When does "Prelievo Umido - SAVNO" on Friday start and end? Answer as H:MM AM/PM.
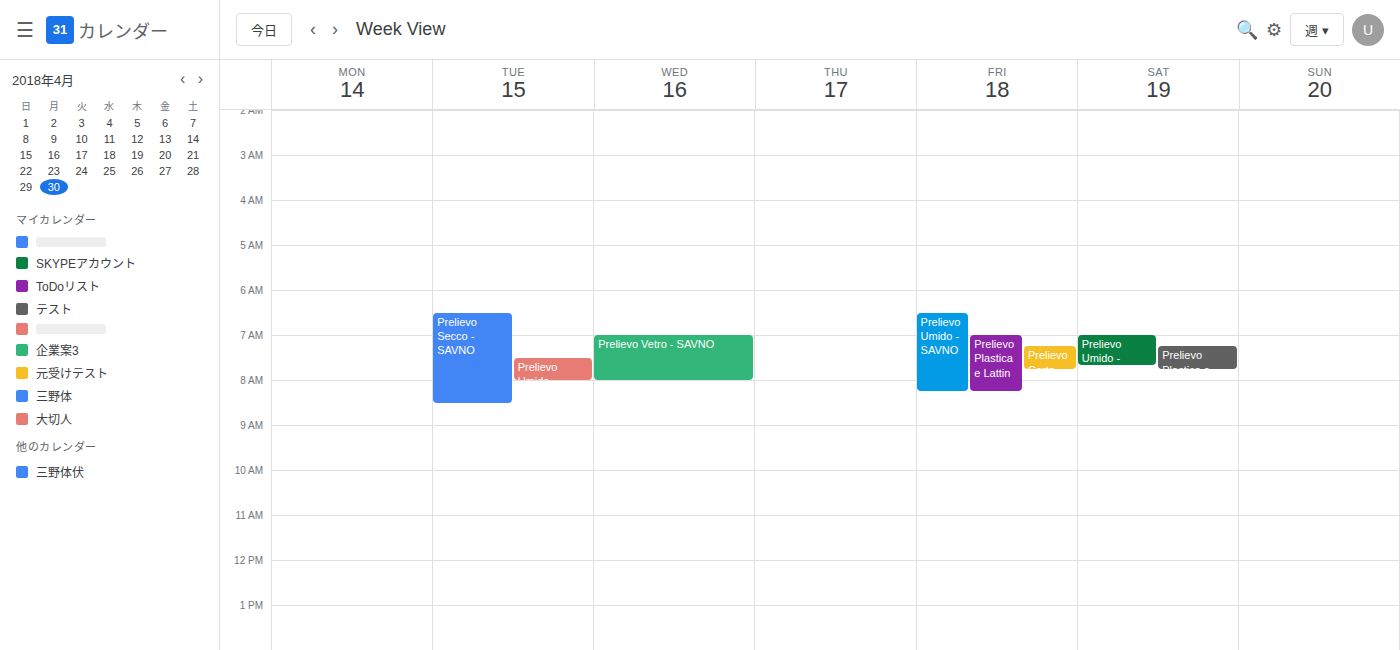
6:30 AM to 8:15 AM